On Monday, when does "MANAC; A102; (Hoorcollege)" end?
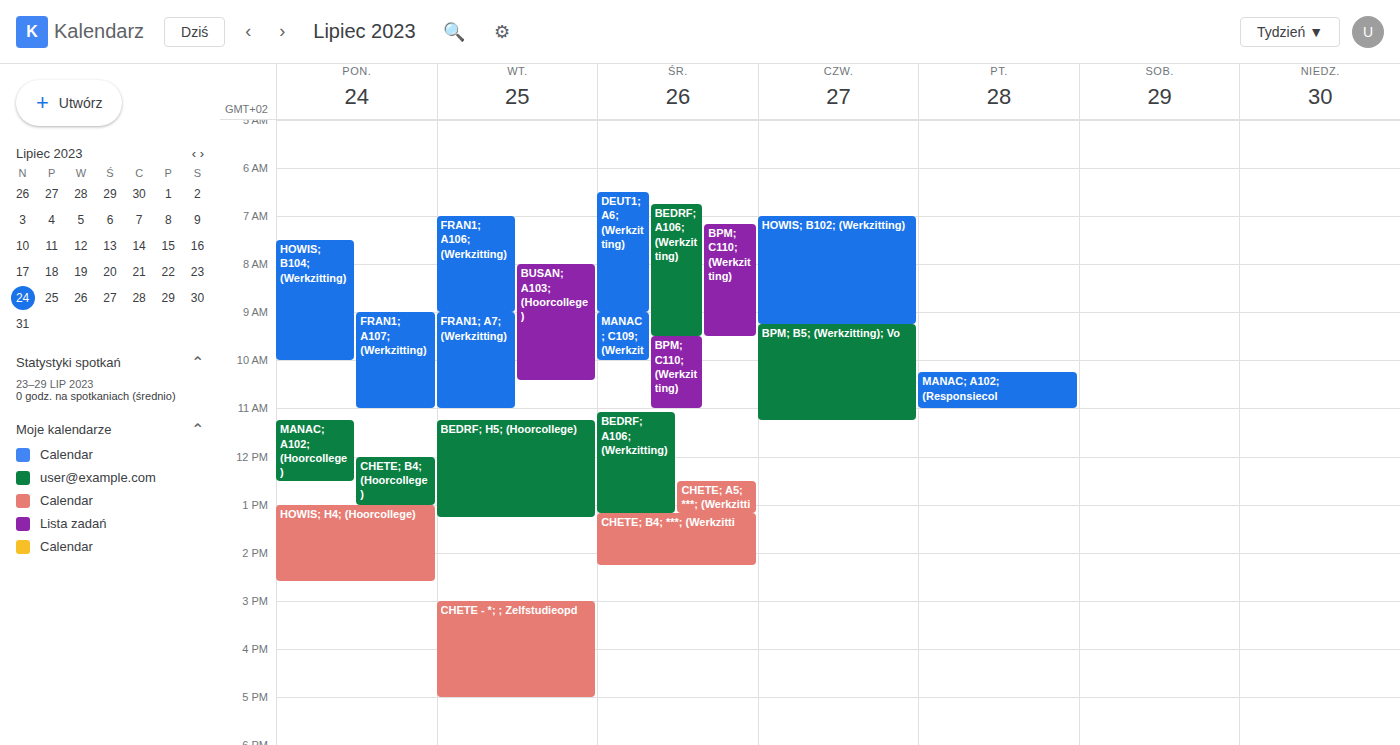
12:30 PM